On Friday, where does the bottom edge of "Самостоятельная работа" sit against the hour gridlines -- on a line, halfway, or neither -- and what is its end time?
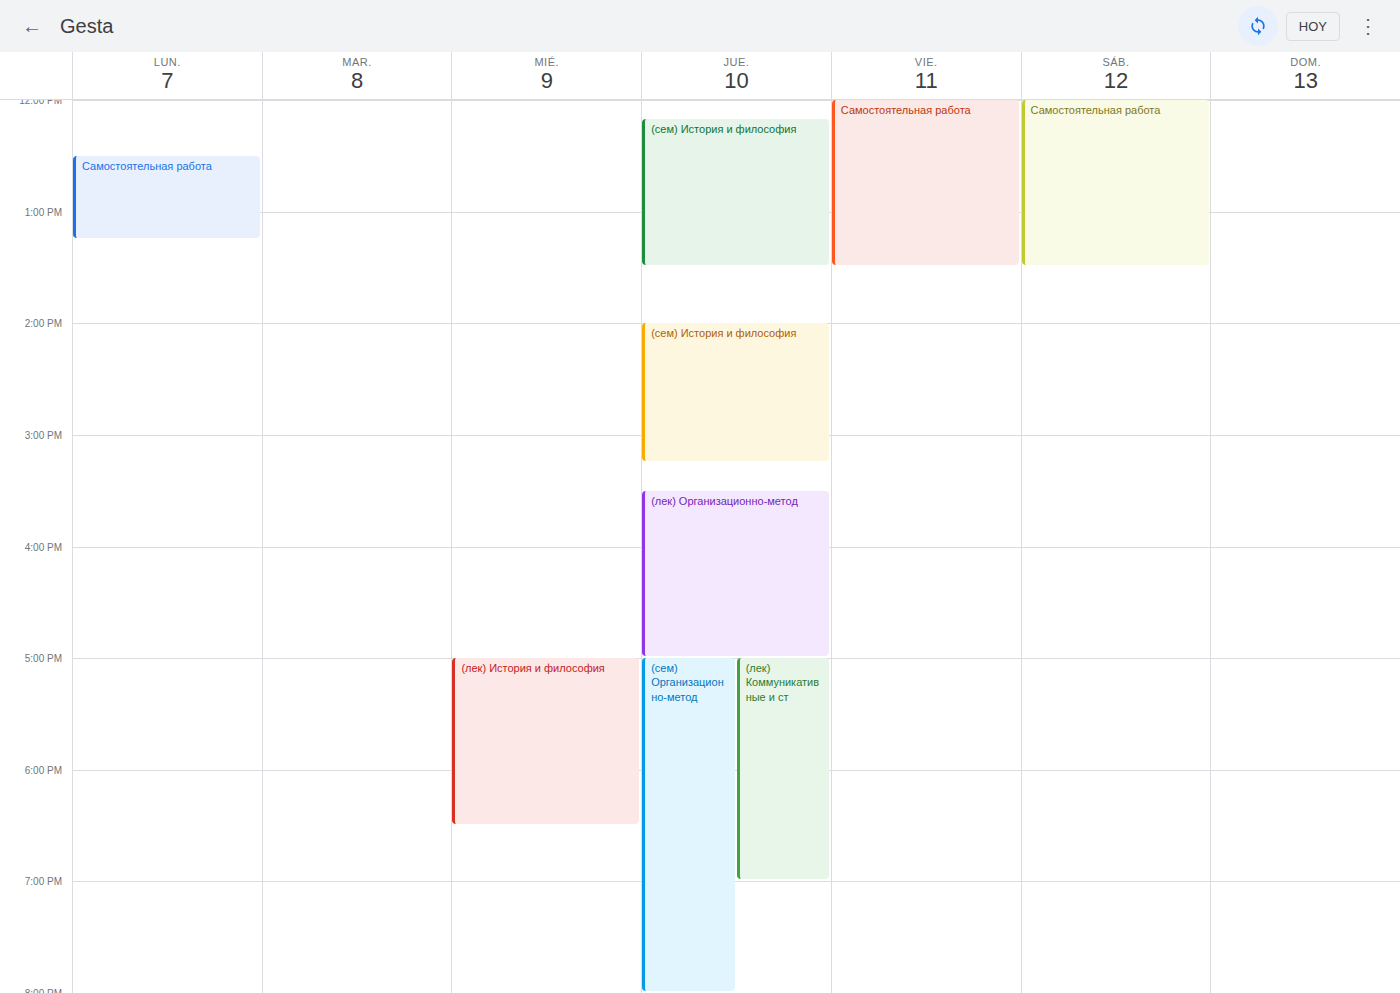
1:30 PM -- halfway between the 1 PM and 2 PM lines.